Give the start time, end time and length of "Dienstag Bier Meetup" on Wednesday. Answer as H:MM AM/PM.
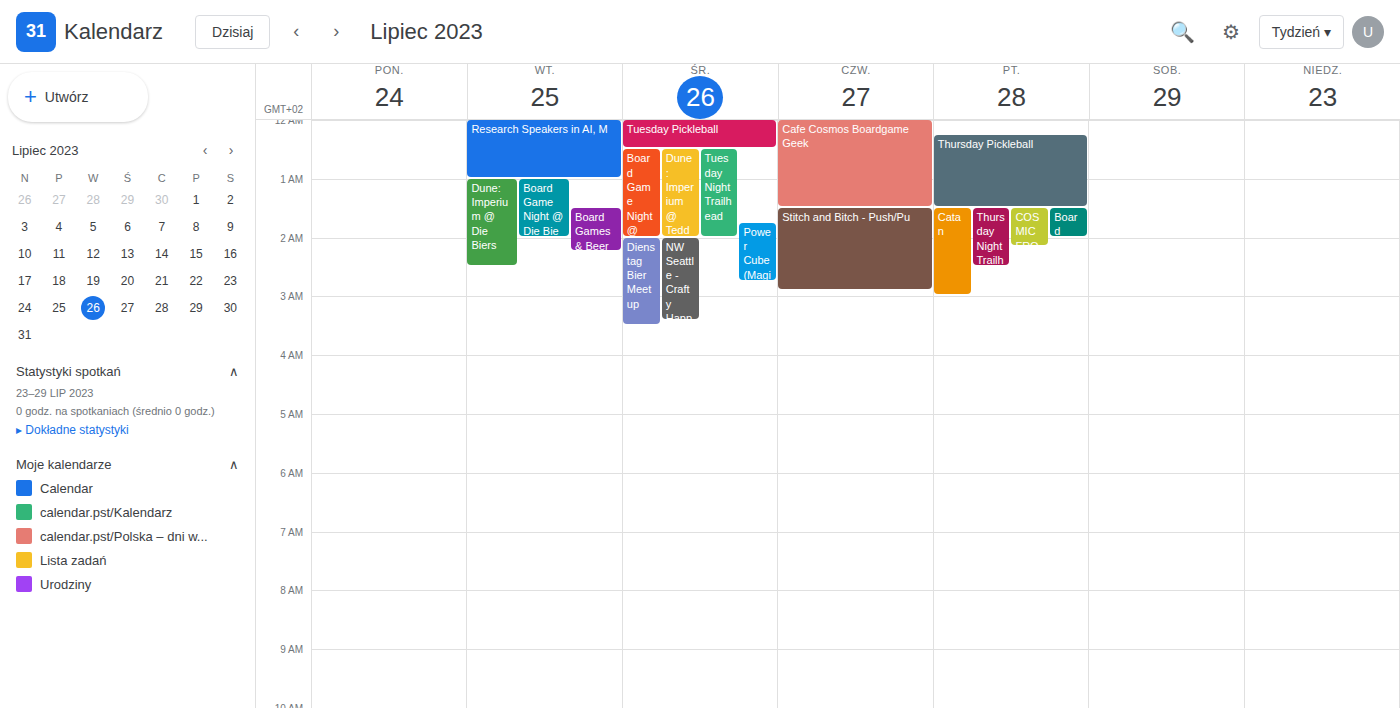
2:00 AM to 3:30 AM, 1 hour 30 minutes